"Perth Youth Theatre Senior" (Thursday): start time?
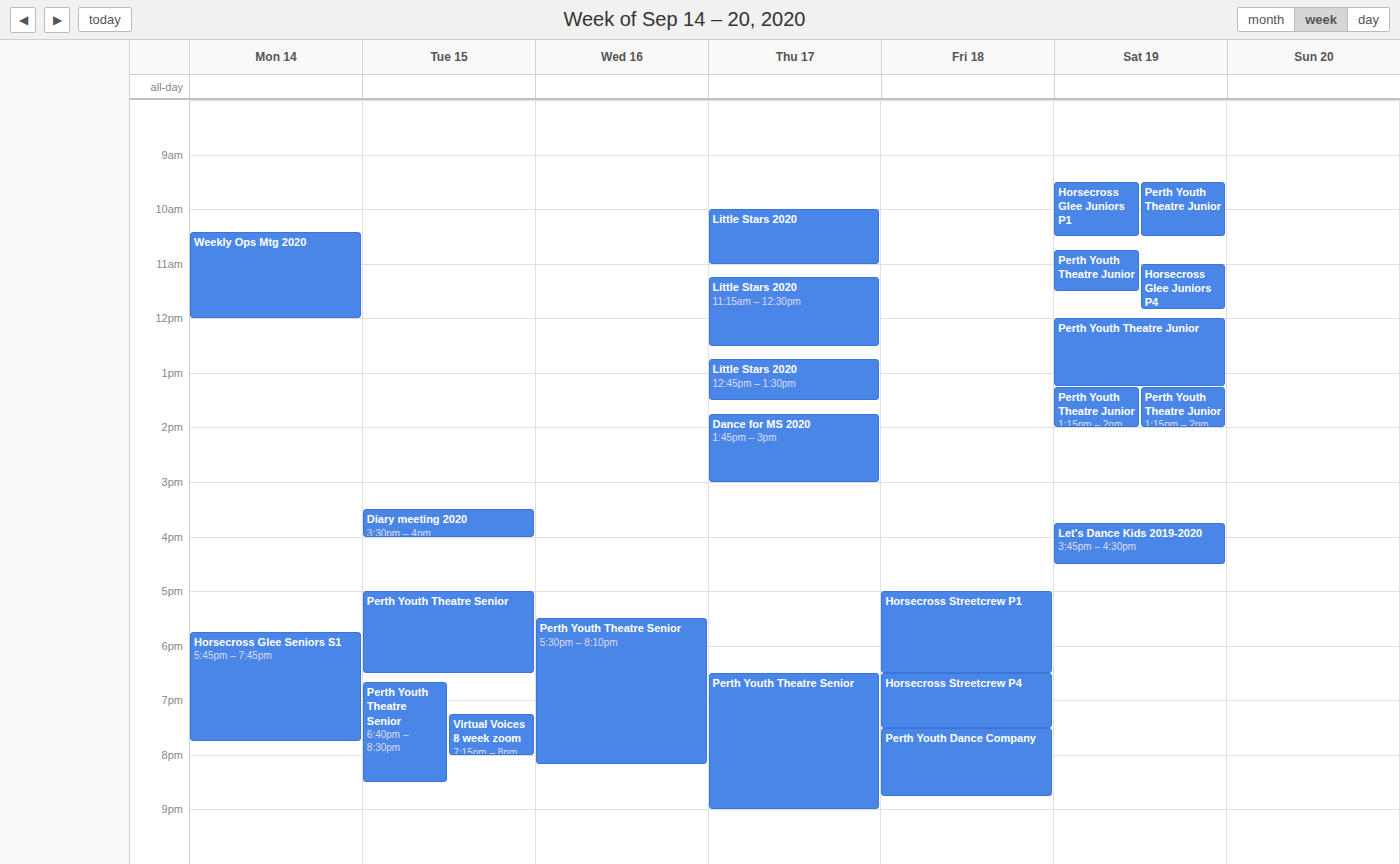
6:30 PM